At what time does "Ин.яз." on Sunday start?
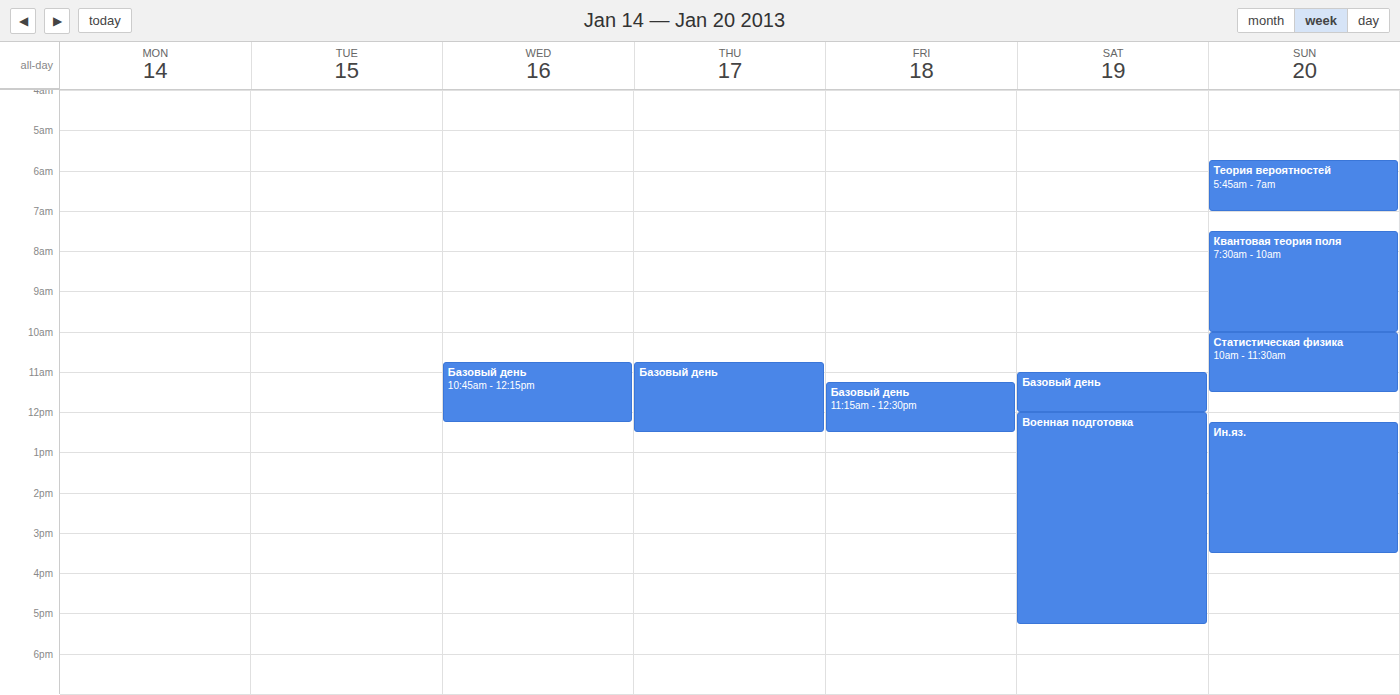
12:15 PM